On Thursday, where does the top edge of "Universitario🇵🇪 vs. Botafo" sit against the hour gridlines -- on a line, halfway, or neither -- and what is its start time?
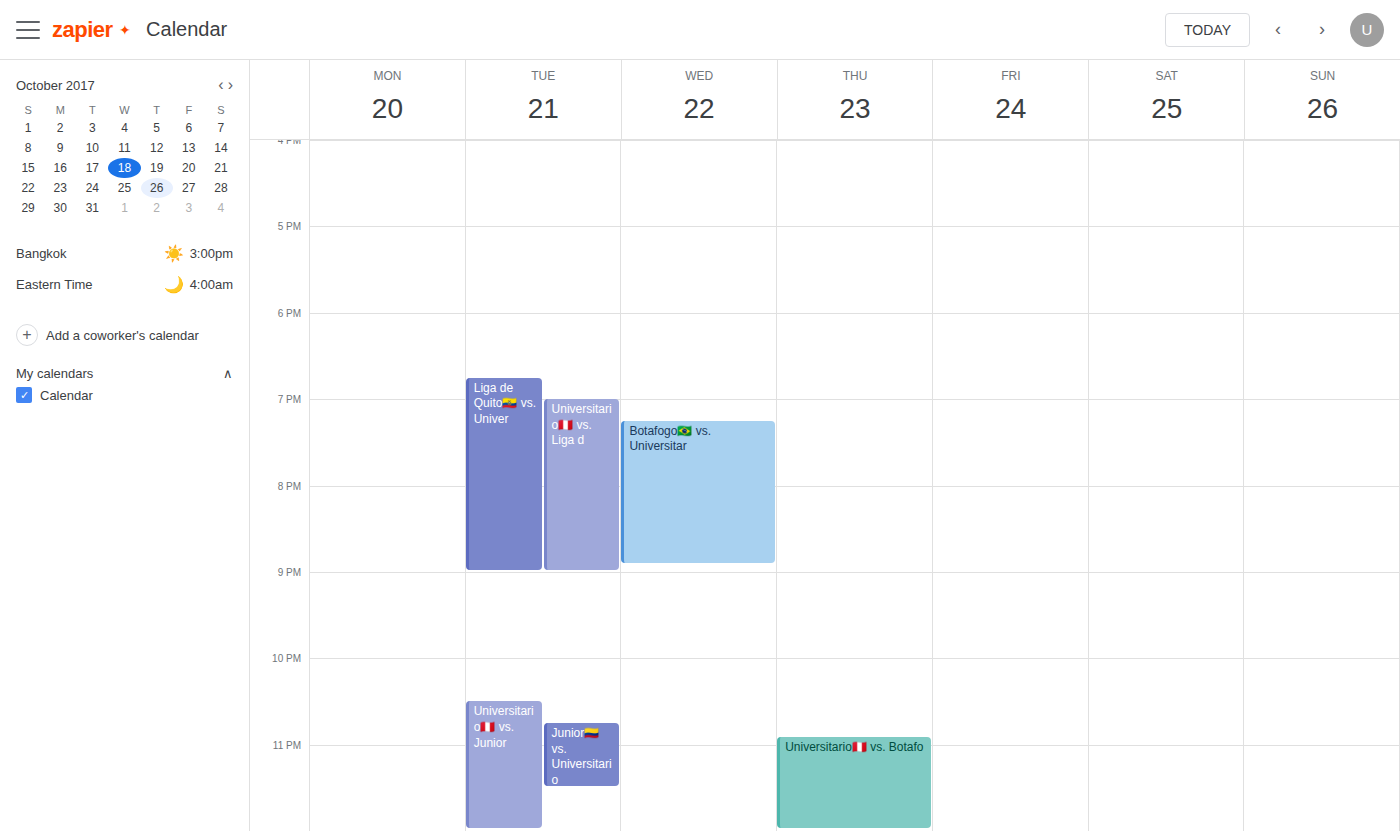
22:55 -- neither: 55 minutes below the 22:00 line and 5 minutes above the 23:00 line.